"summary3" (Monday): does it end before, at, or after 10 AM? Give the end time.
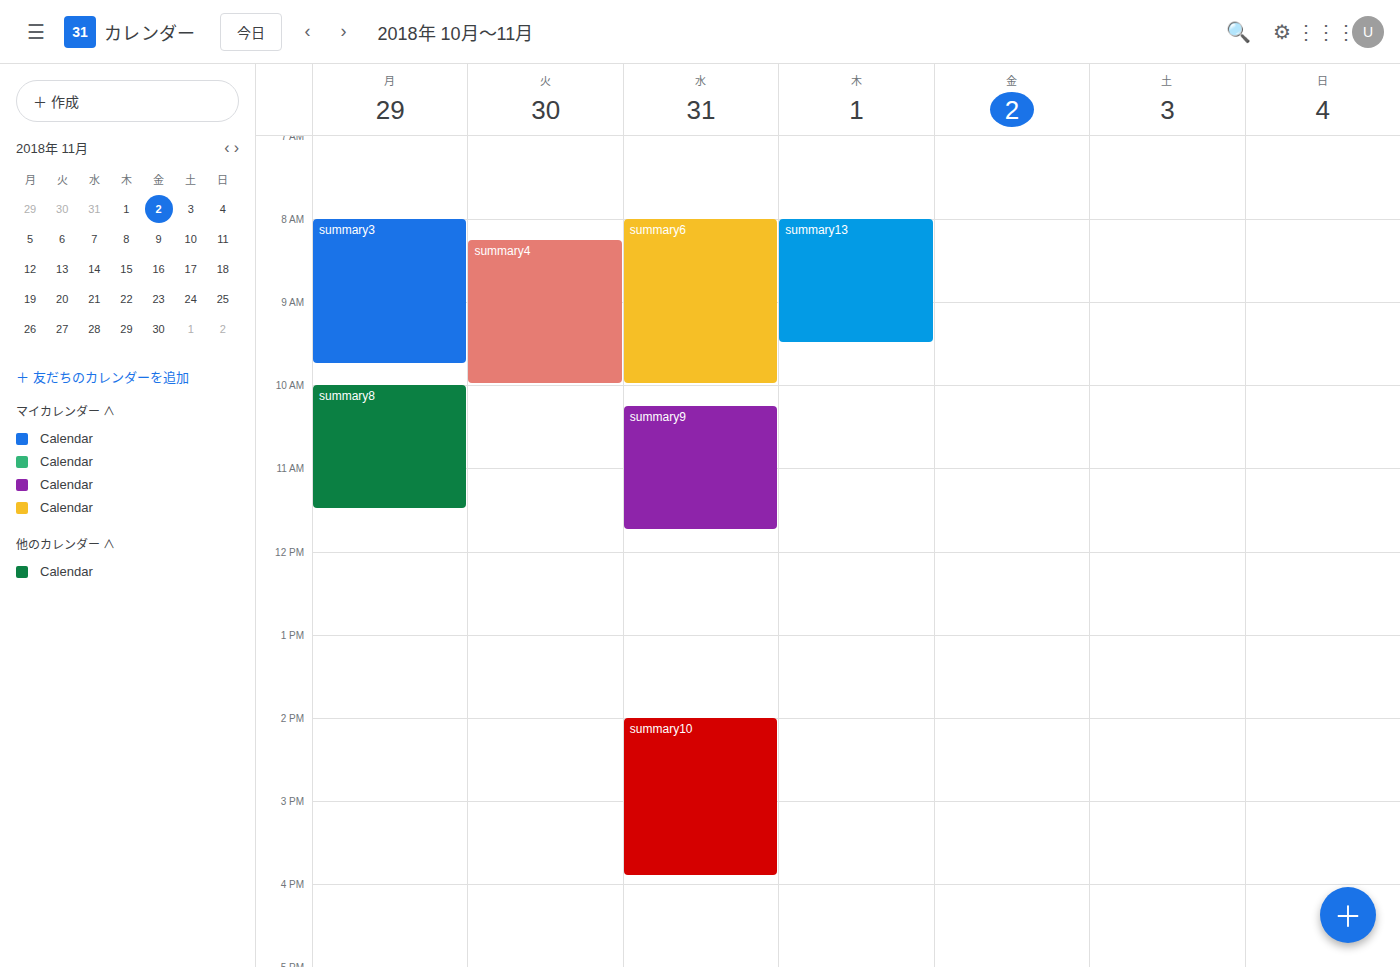
9:45 AM -- before 10 AM, 15 minutes above the 10 AM line.